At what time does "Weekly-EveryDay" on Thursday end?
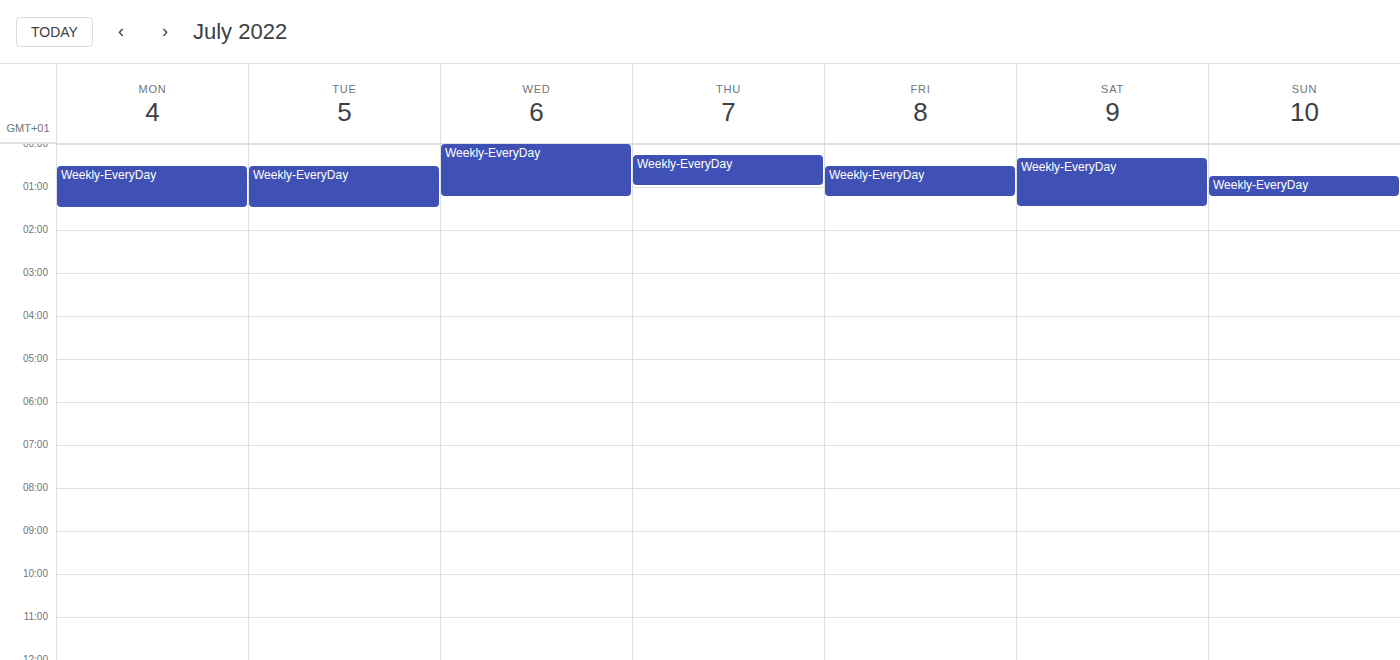
01:00